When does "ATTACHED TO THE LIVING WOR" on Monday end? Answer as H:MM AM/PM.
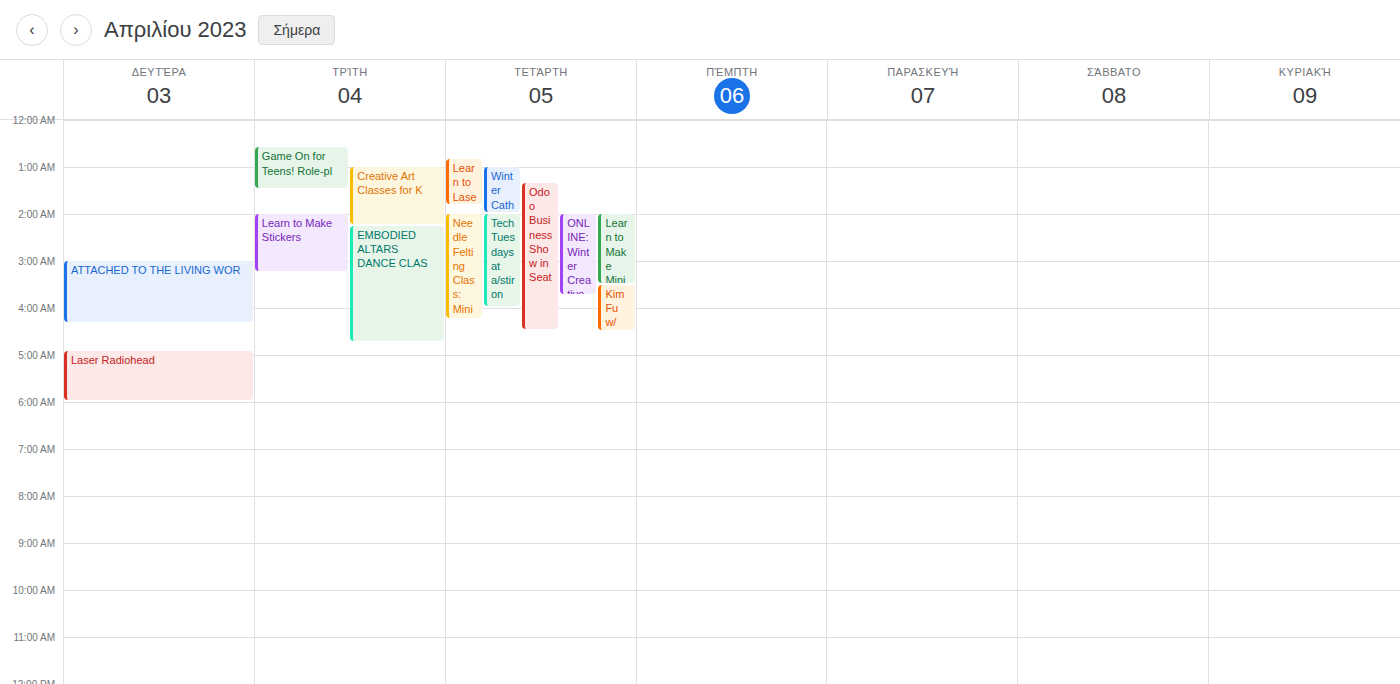
4:20 AM